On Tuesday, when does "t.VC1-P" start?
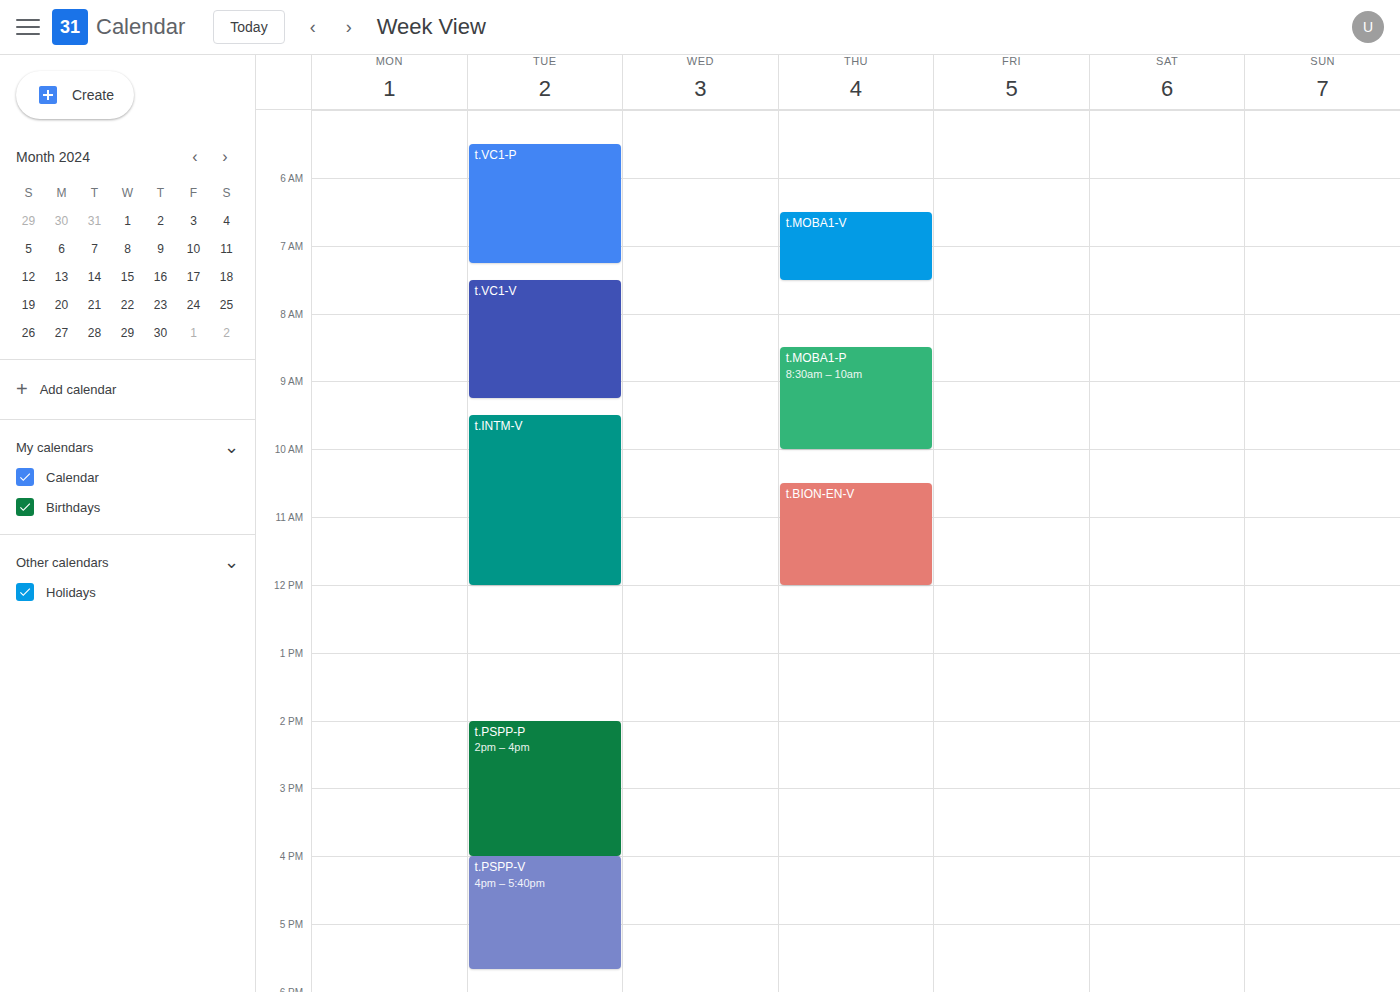
5:30 AM